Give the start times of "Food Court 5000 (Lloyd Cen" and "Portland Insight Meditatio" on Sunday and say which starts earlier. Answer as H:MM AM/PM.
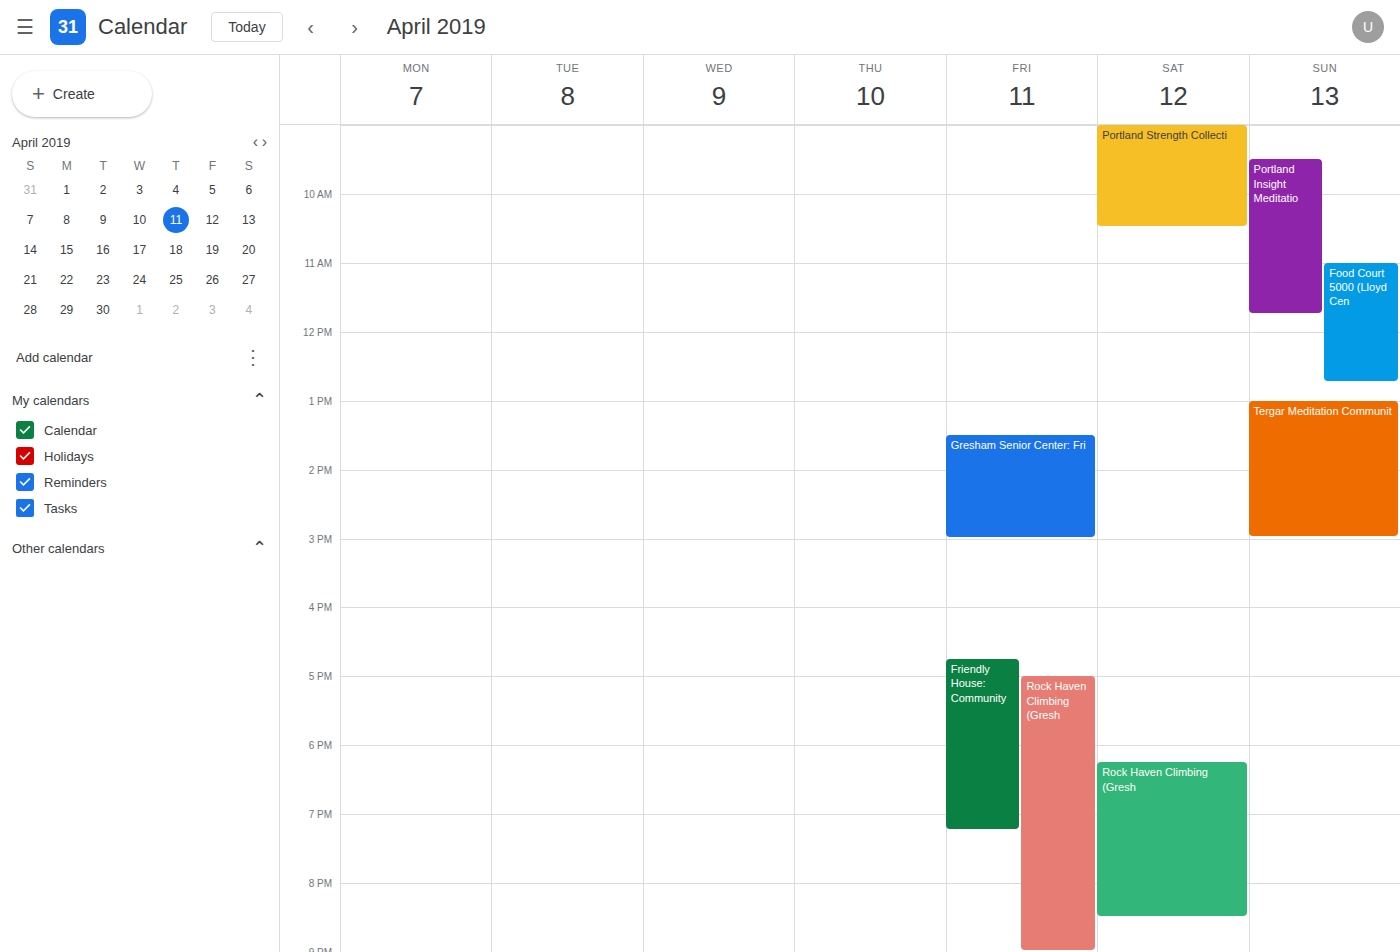
"Portland Insight Meditatio" 9:30 AM; "Food Court 5000 (Lloyd Cen" 11:00 AM.